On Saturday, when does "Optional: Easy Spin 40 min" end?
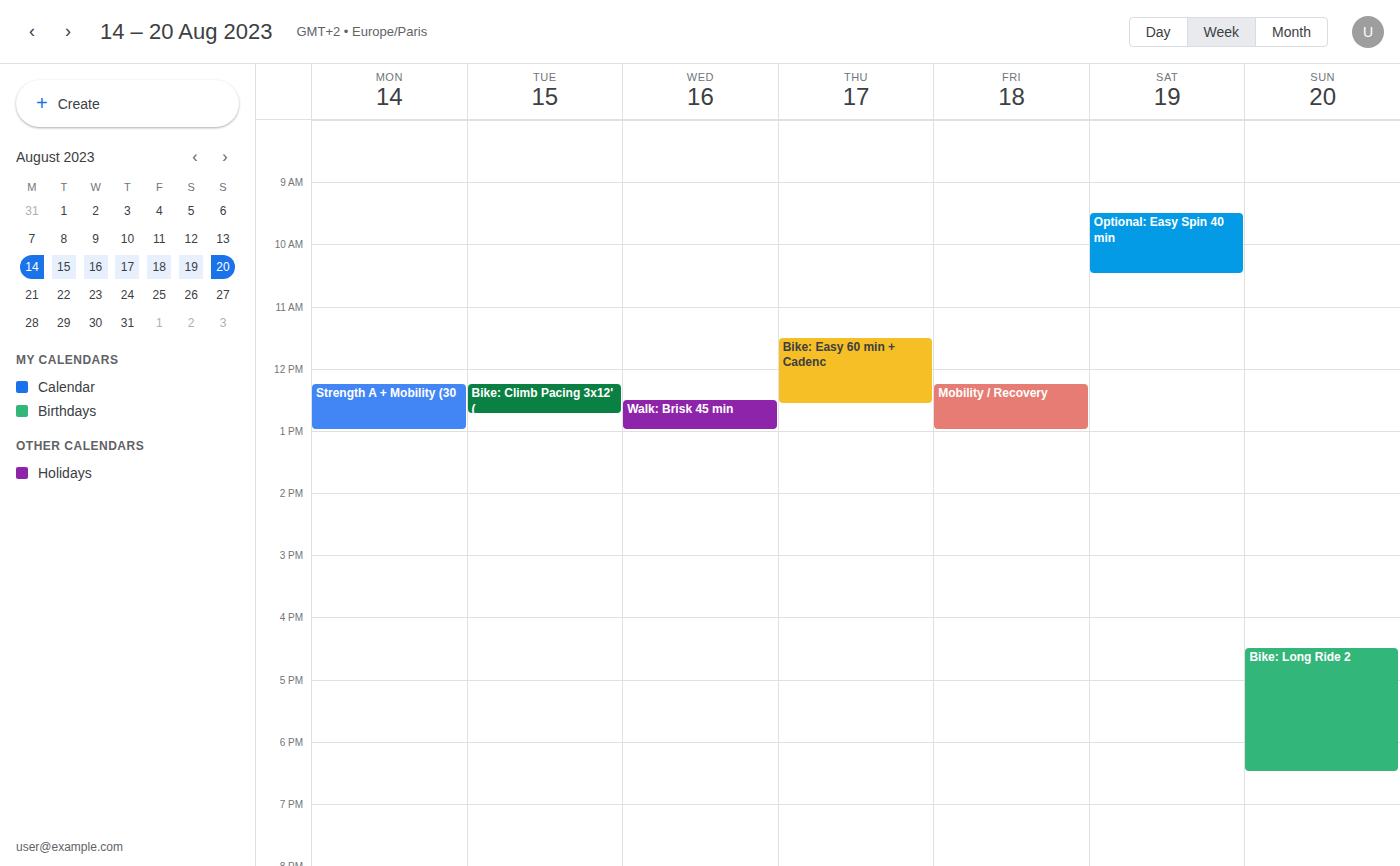
10:30 AM